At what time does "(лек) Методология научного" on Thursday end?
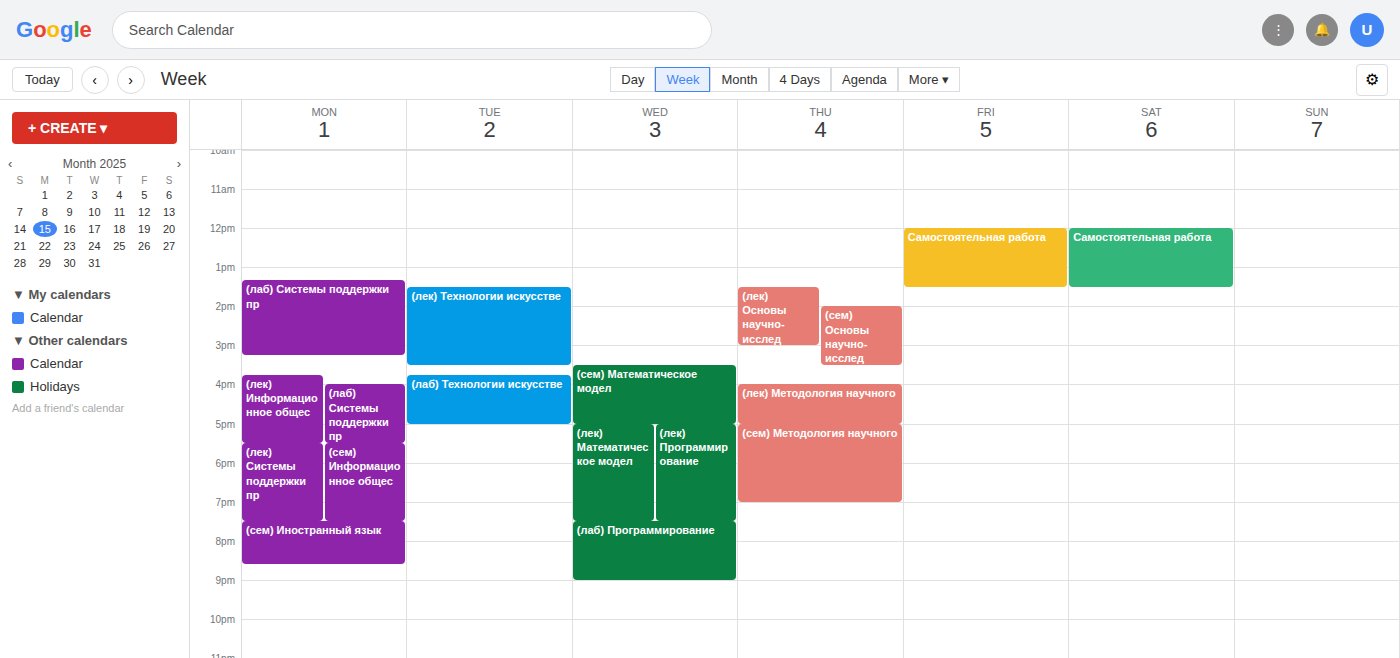
5:00 PM